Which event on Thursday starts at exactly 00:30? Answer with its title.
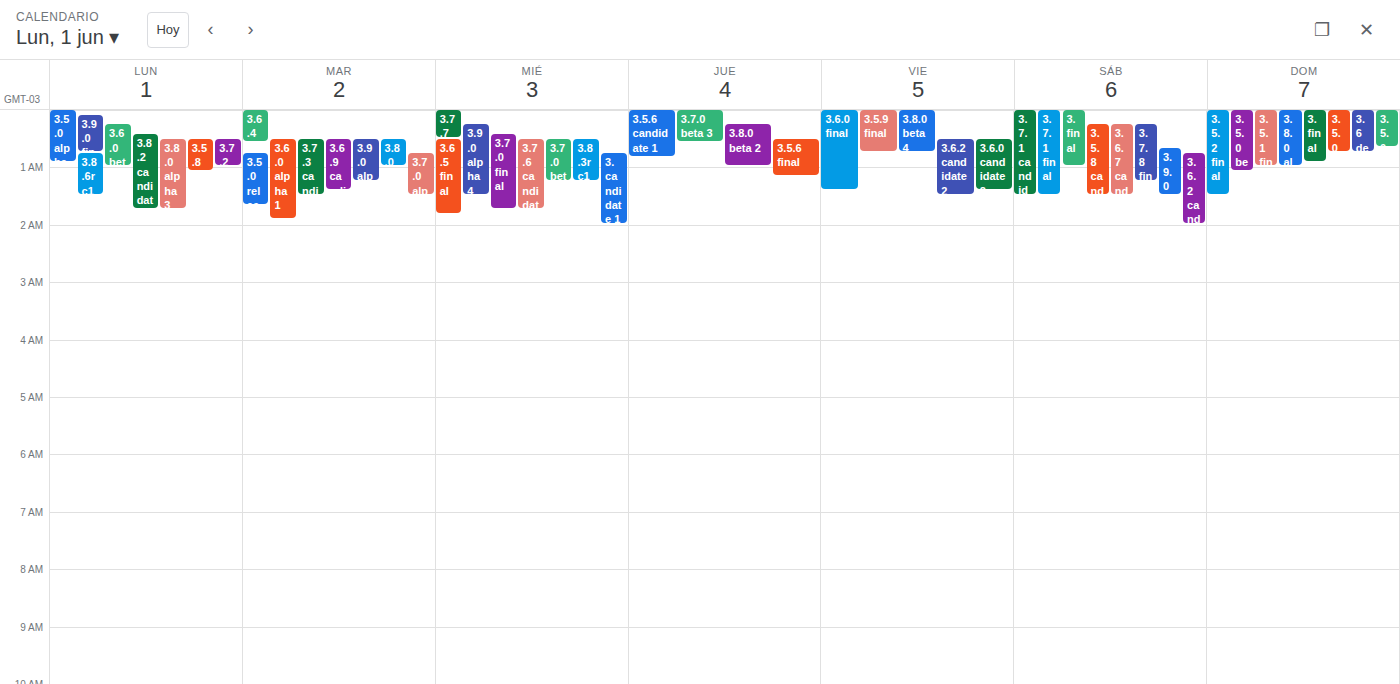
"3.5.6 final"